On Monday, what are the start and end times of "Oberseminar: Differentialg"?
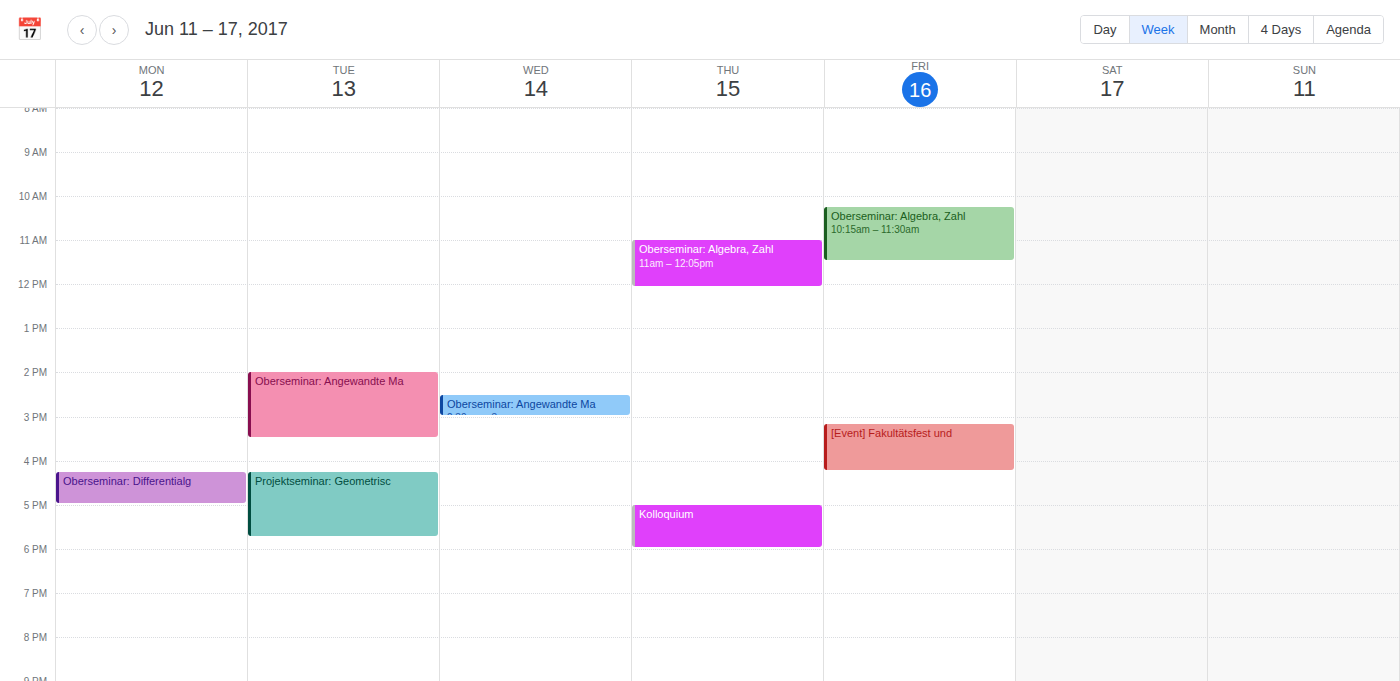
4:15 PM to 5:00 PM